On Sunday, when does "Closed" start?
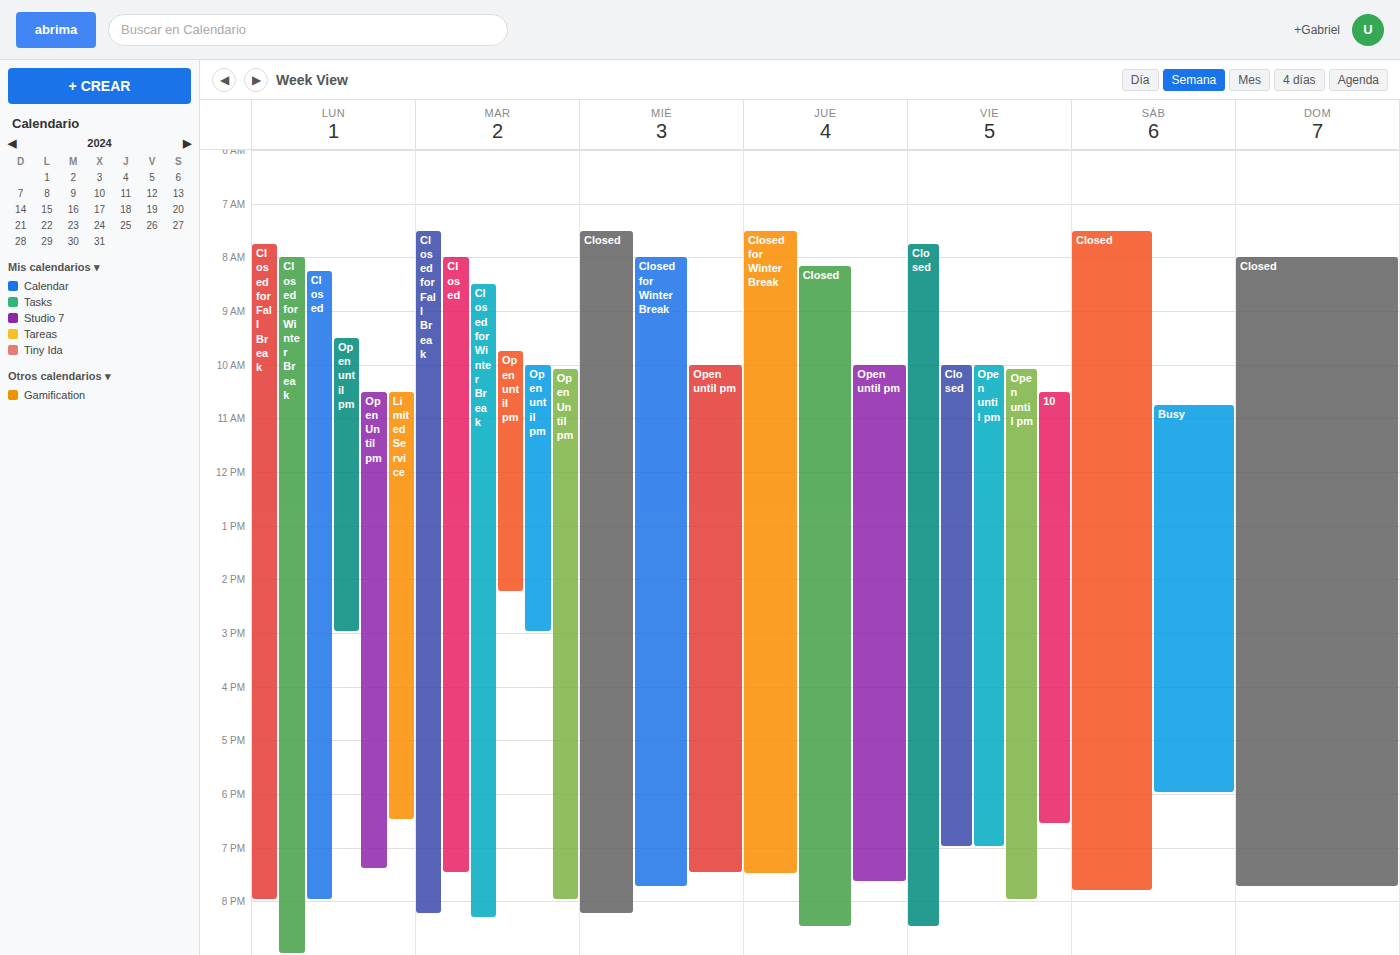
8:00 AM